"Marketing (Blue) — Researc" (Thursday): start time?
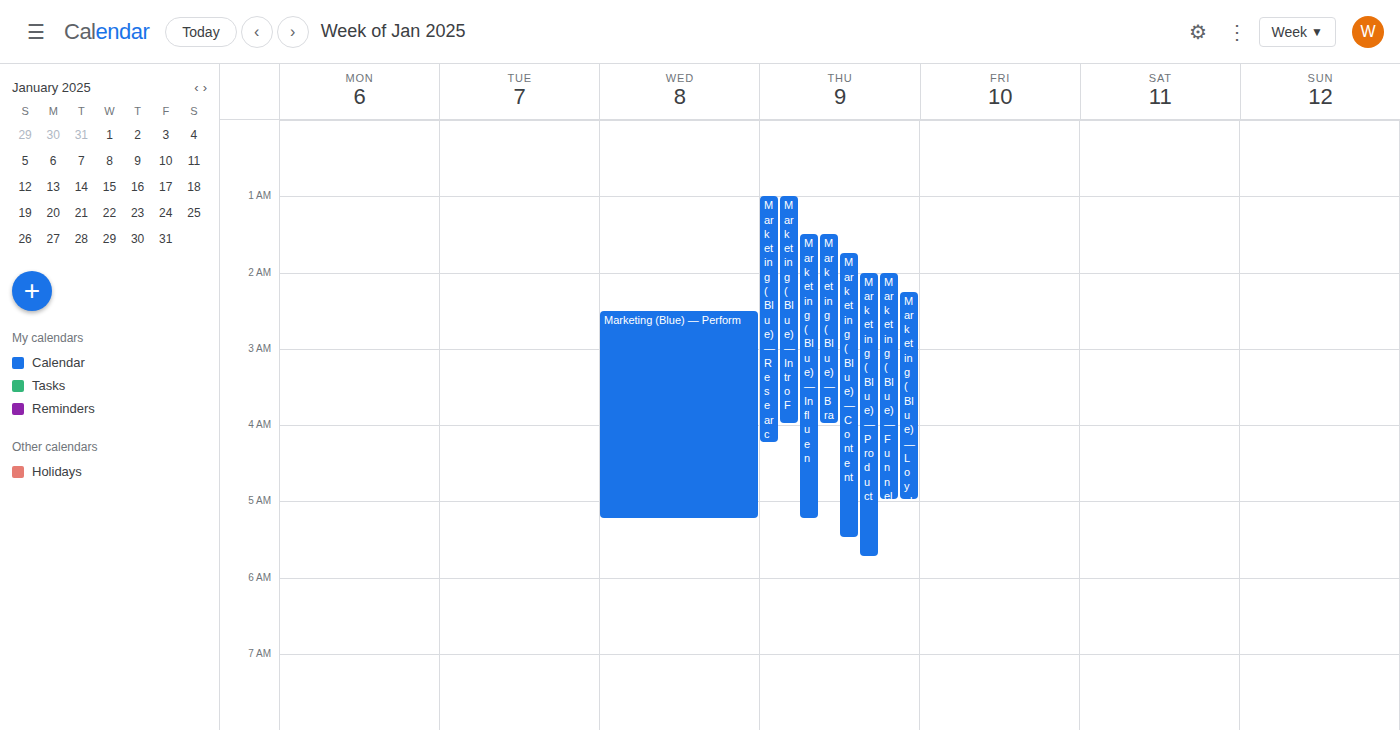
1:00 AM